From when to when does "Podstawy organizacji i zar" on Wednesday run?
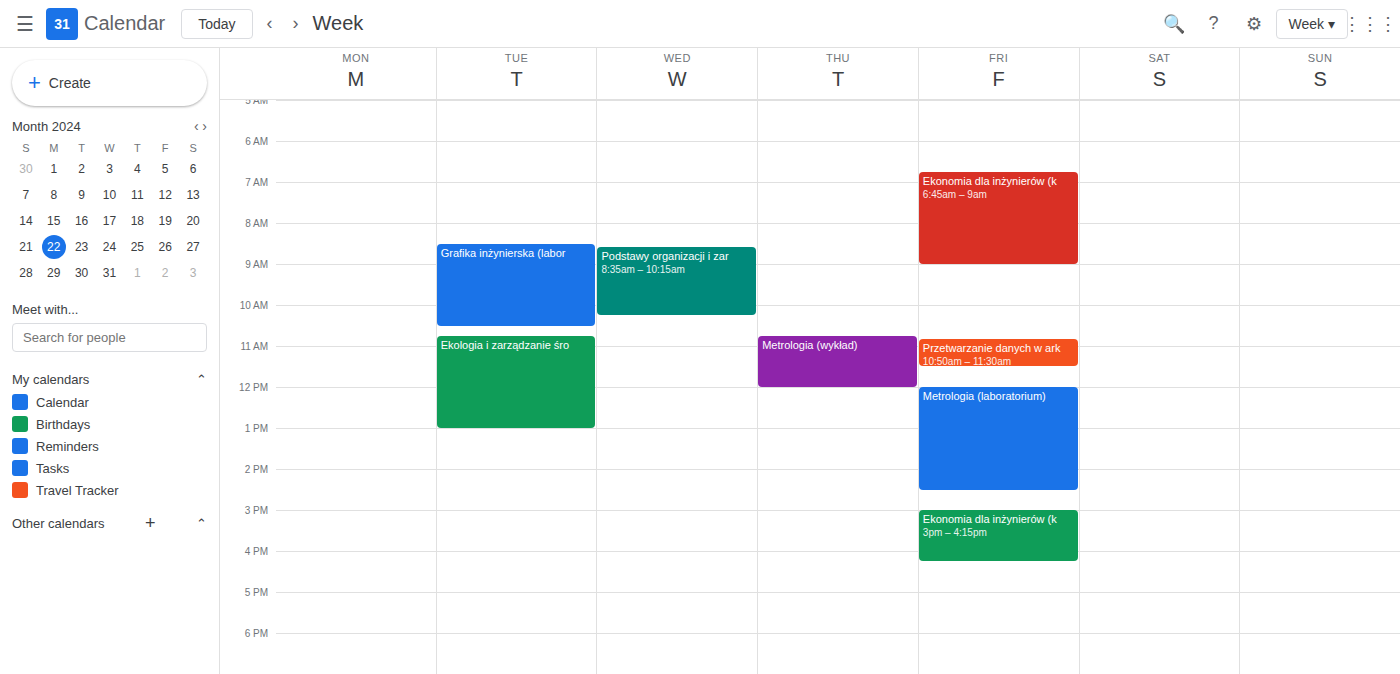
8:35 AM to 10:15 AM